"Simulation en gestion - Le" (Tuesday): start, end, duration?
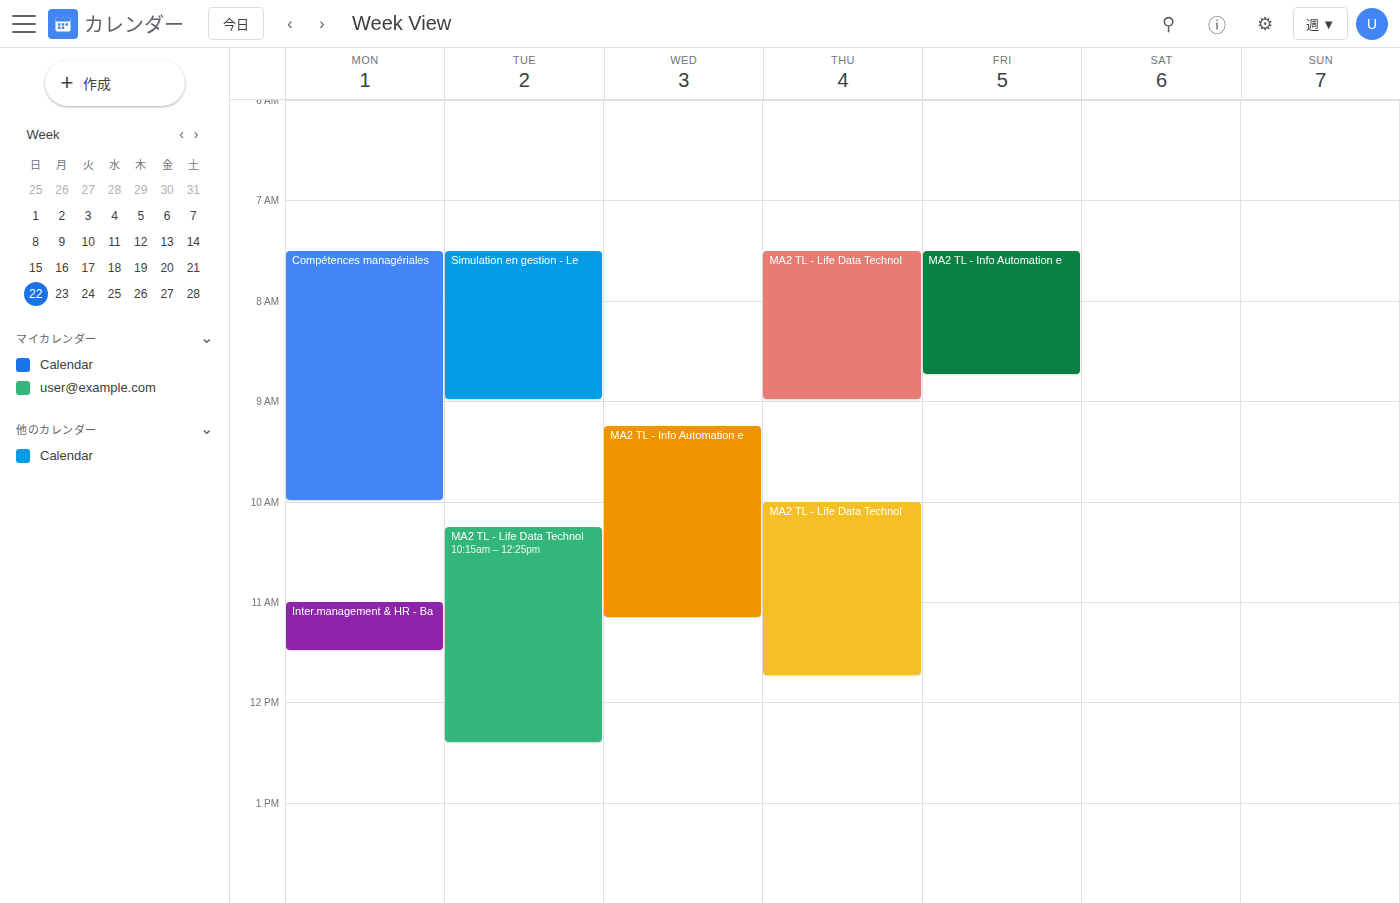
7:30 AM to 9:00 AM, 1 hour 30 minutes